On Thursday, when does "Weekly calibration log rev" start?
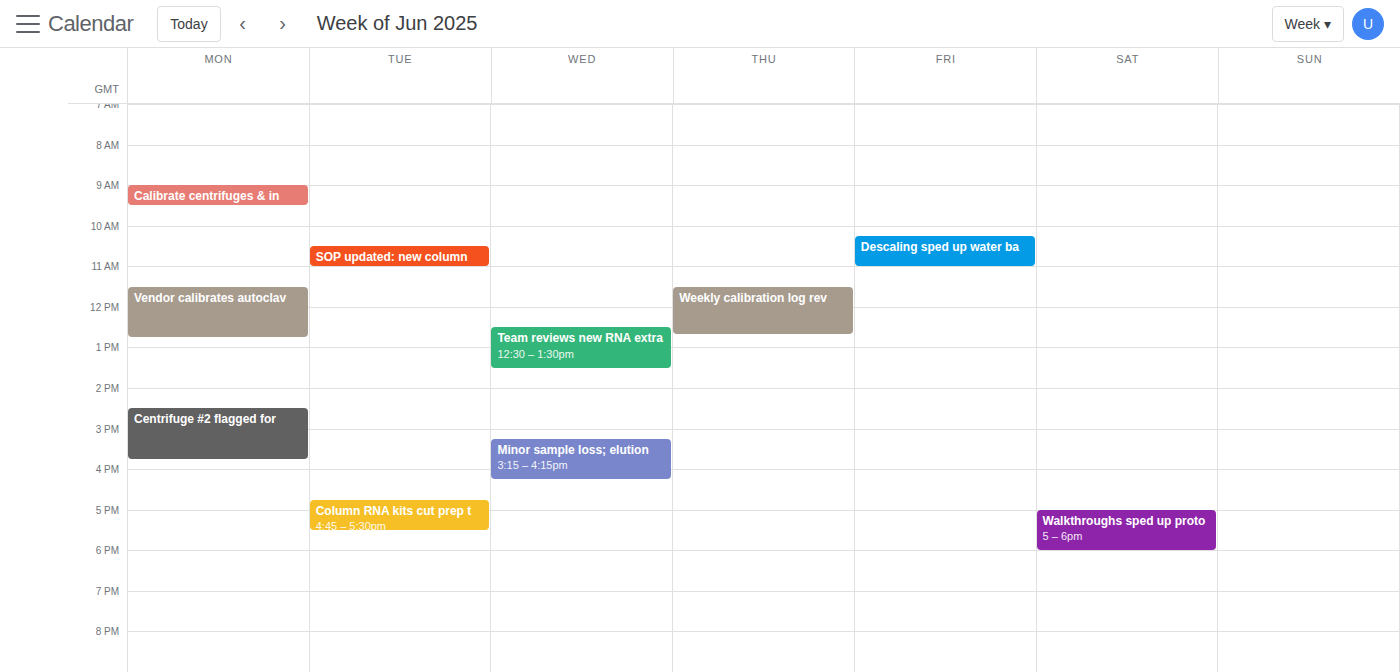
11:30 AM